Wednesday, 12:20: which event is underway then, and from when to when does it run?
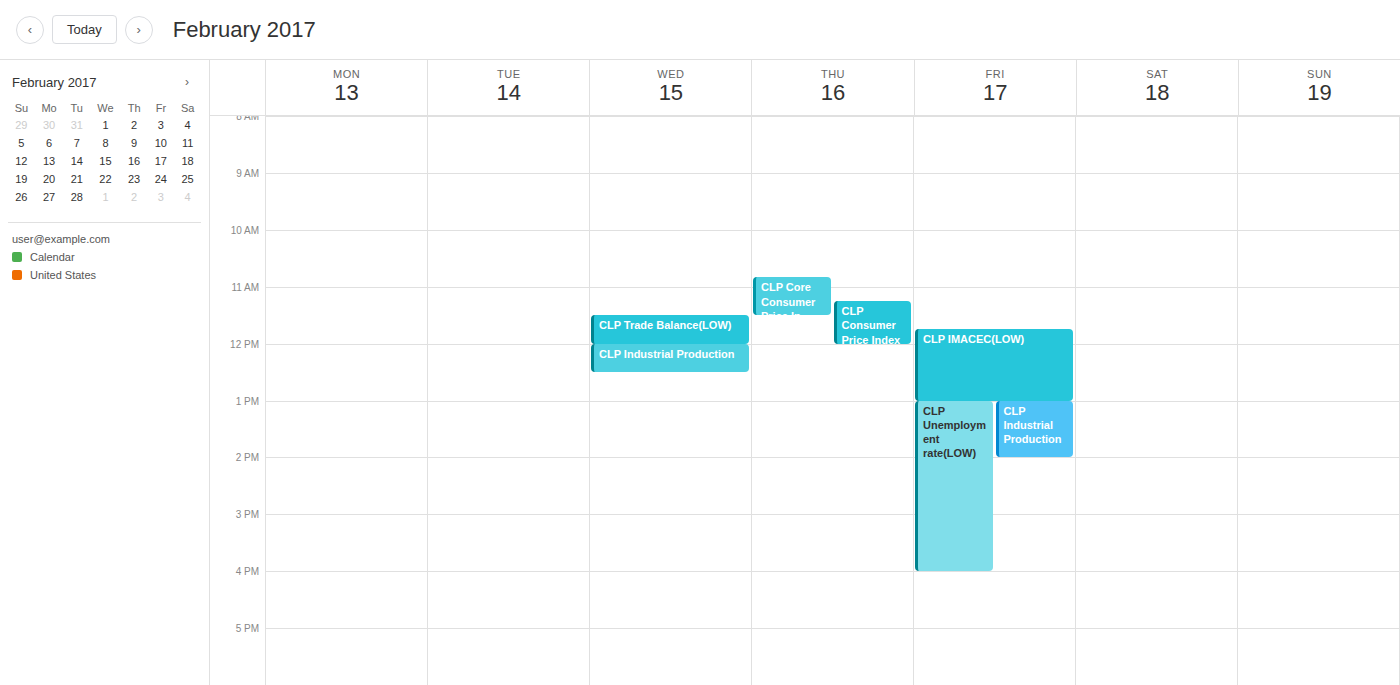
"CLP Industrial Production", 12:00 to 12:30